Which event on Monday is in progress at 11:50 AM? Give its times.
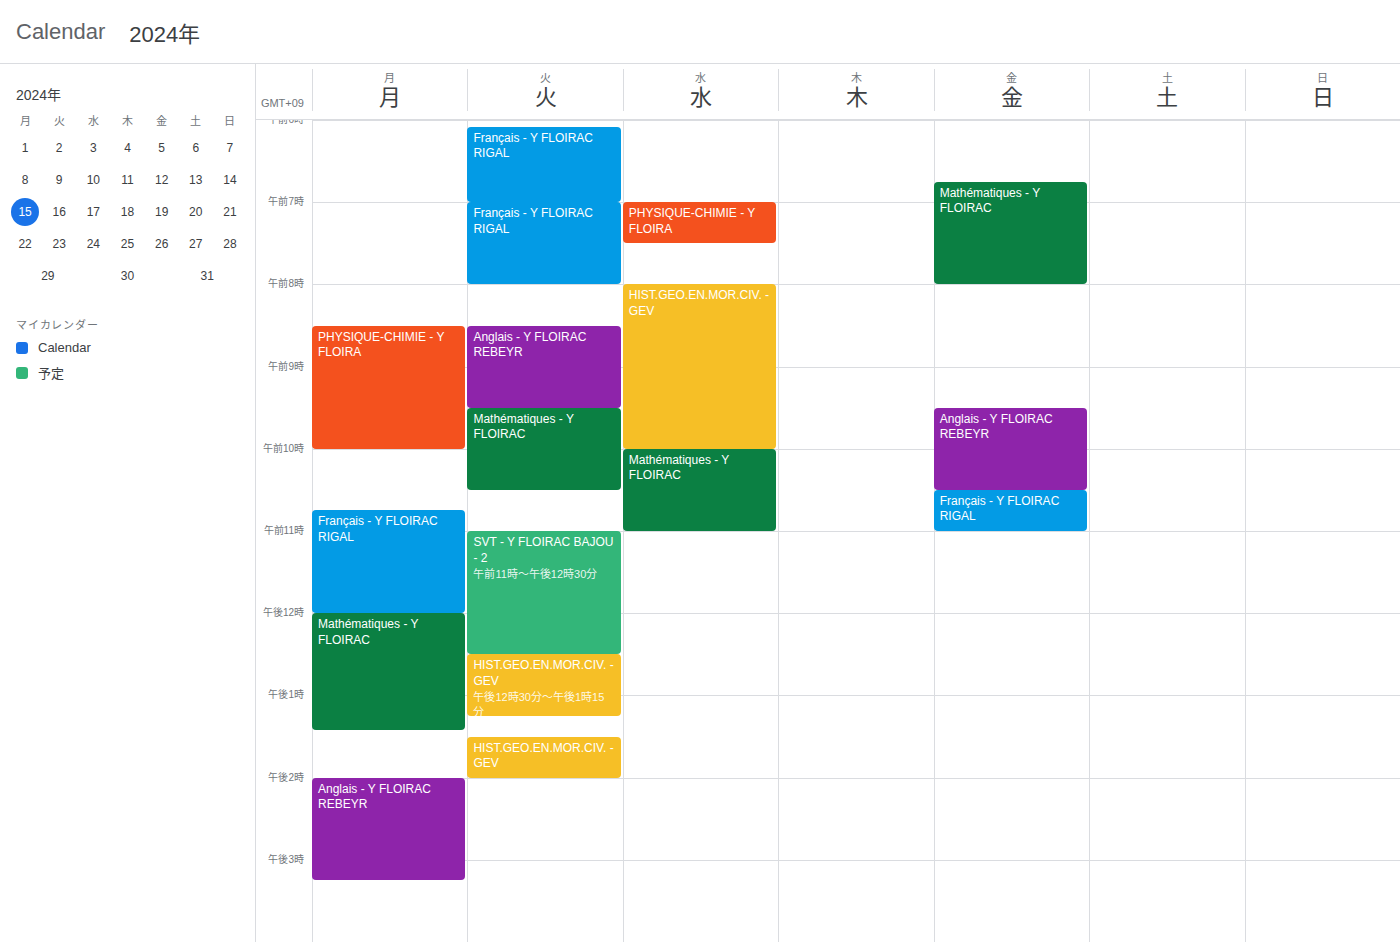
"Français - Y FLOIRAC RIGAL", 10:45 AM to 12:00 PM